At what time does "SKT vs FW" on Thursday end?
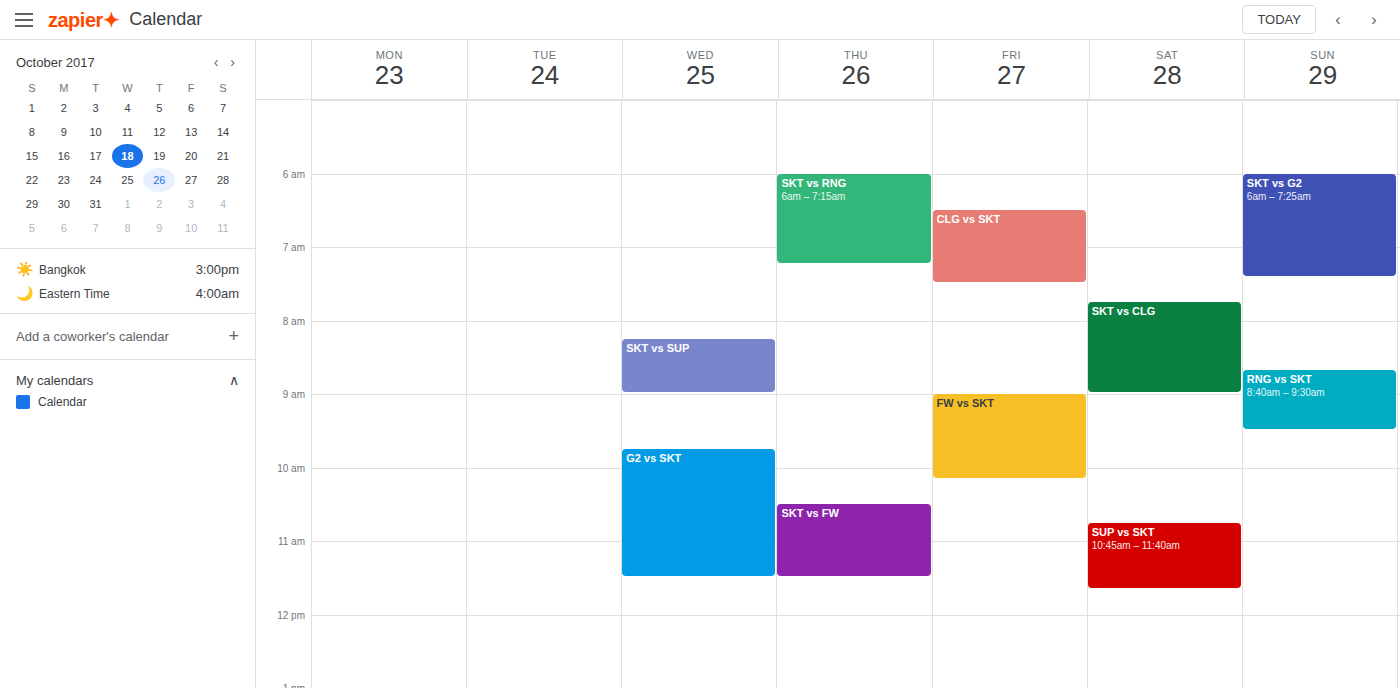
11:30 AM